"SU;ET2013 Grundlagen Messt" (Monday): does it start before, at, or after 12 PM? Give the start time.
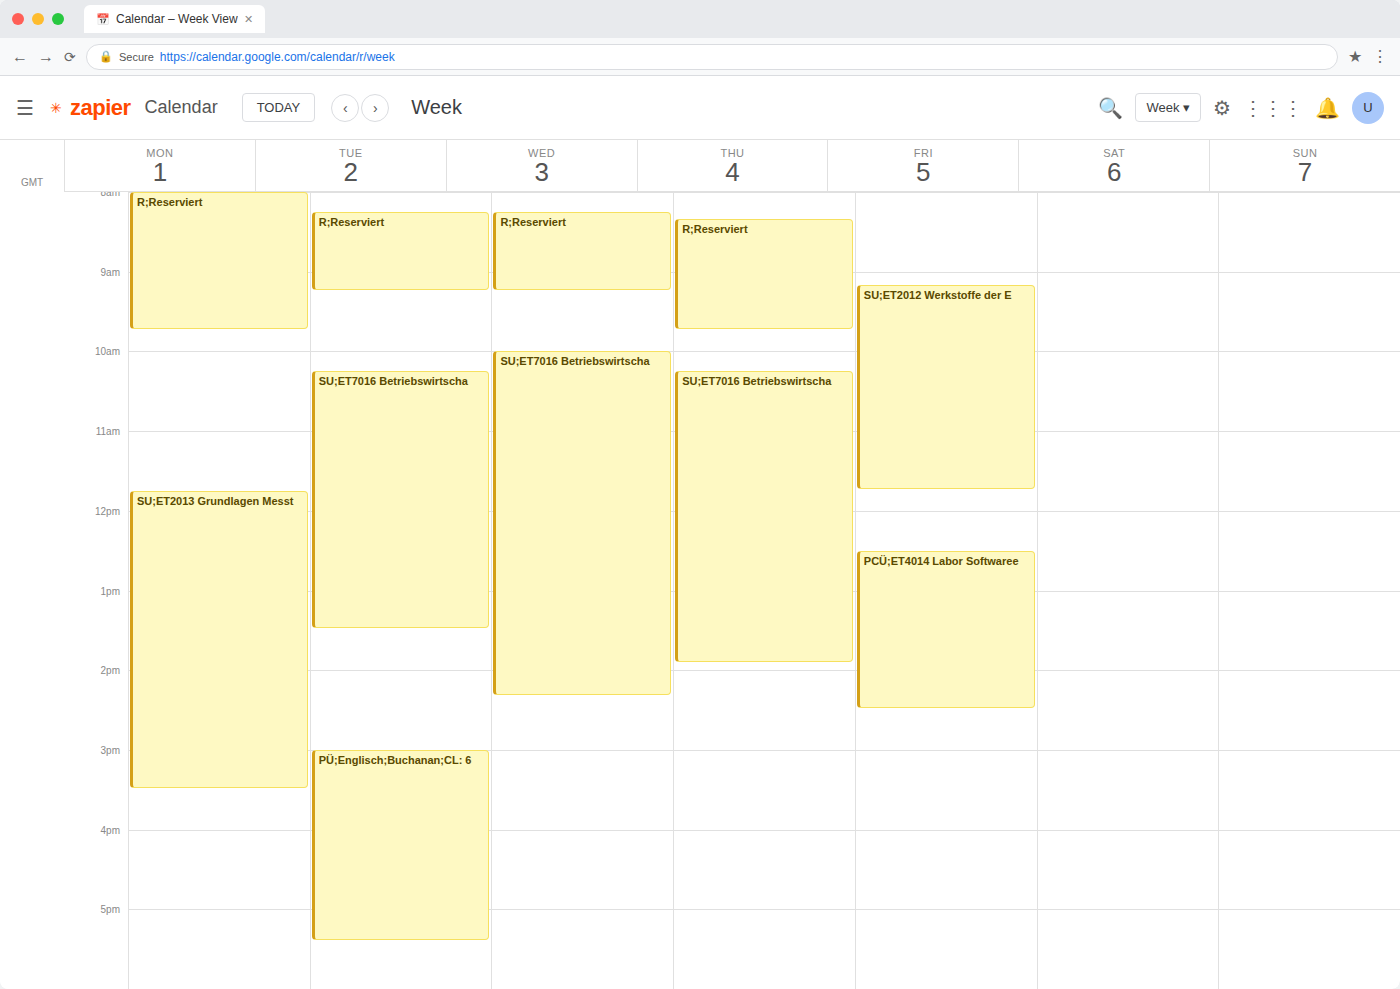
11:45 AM -- before 12 PM, 15 minutes above the 12 PM line.